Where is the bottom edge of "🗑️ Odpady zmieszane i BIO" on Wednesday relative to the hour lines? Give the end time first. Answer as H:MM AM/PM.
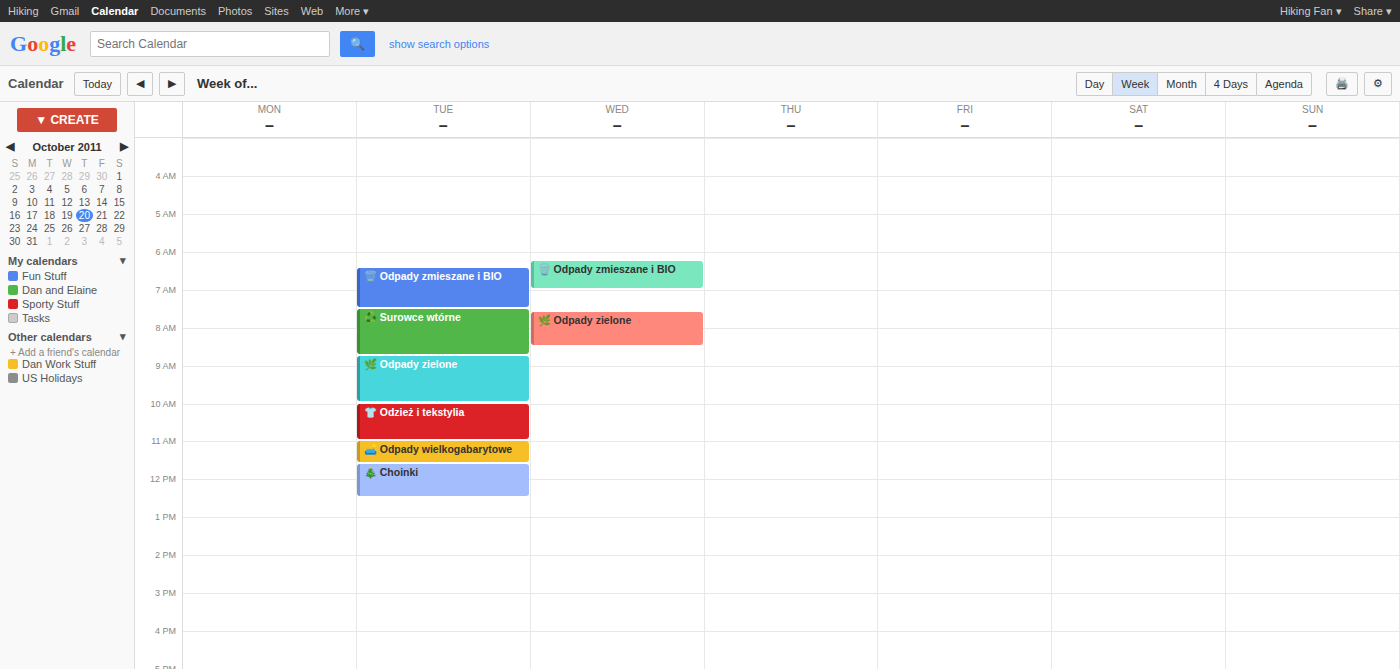
7:00 AM -- exactly on the 7 AM line.